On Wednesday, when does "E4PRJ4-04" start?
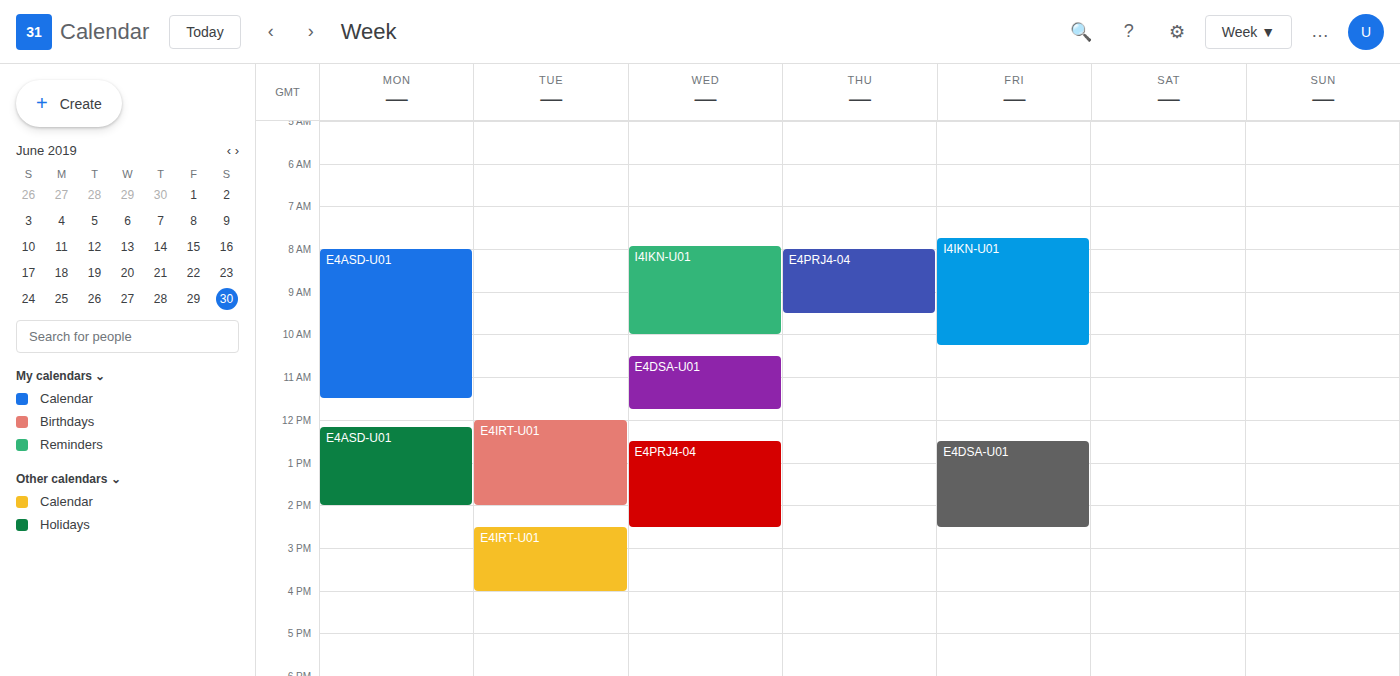
12:30 PM